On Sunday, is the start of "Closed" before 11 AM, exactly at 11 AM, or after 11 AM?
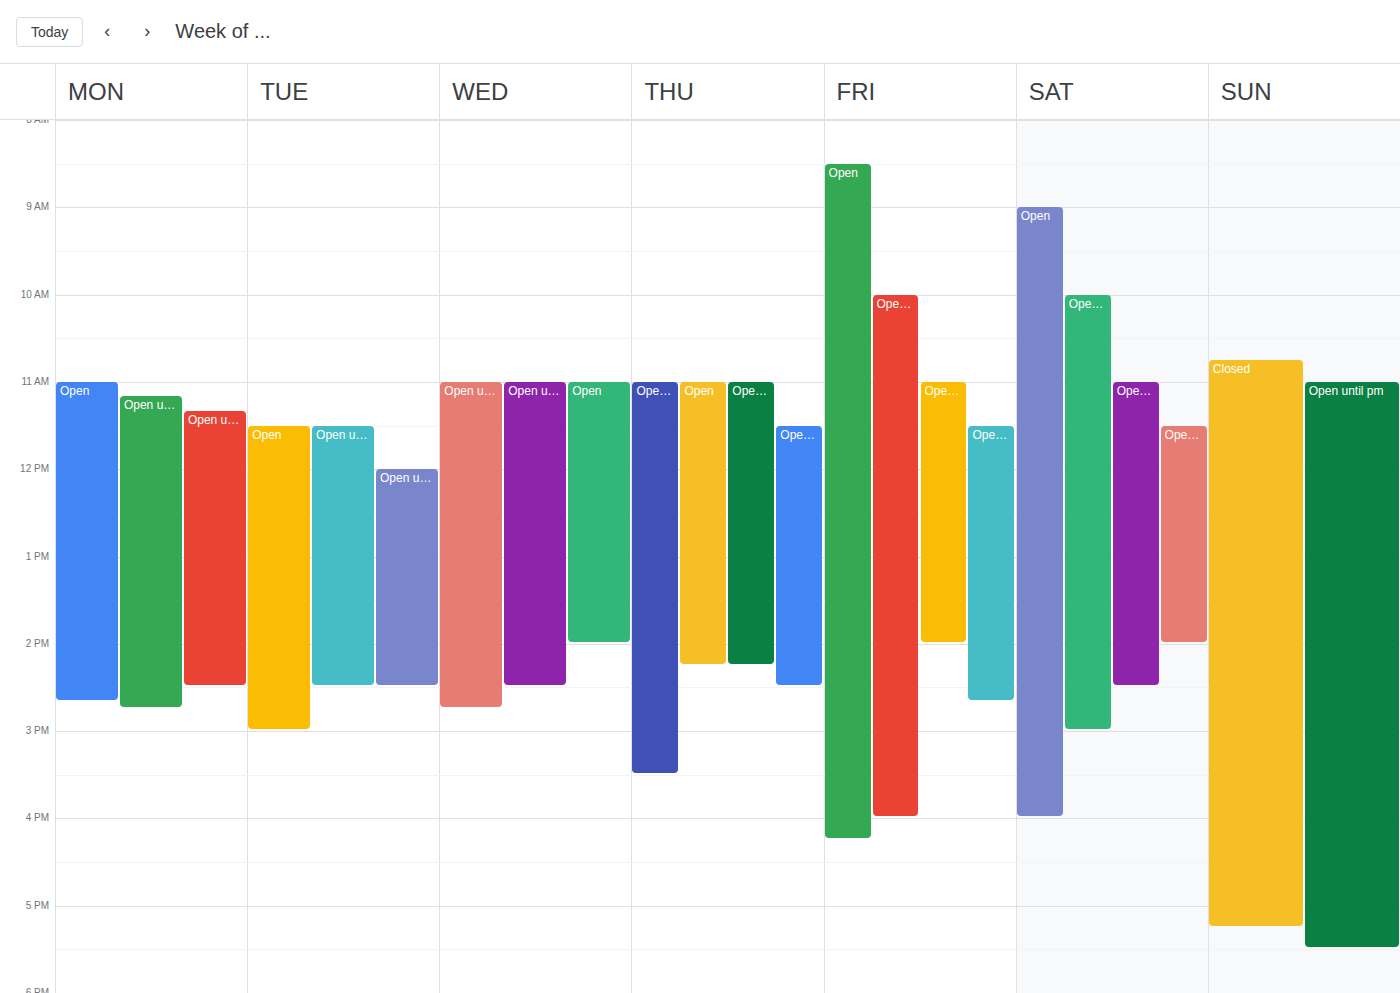
10:45 AM -- before 11 AM, 15 minutes above the 11 AM line.